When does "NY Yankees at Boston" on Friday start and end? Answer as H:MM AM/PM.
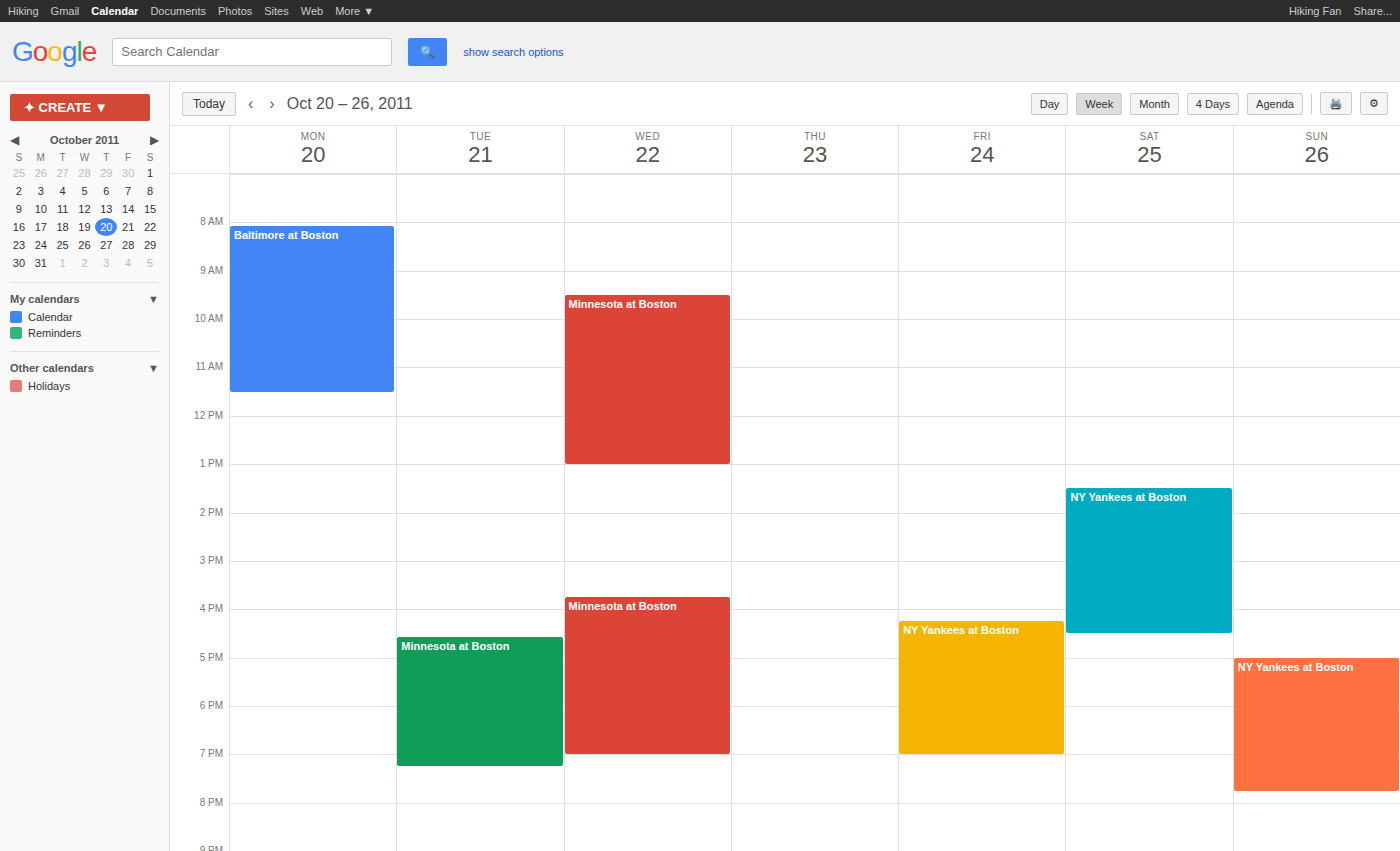
4:15 PM to 7:00 PM